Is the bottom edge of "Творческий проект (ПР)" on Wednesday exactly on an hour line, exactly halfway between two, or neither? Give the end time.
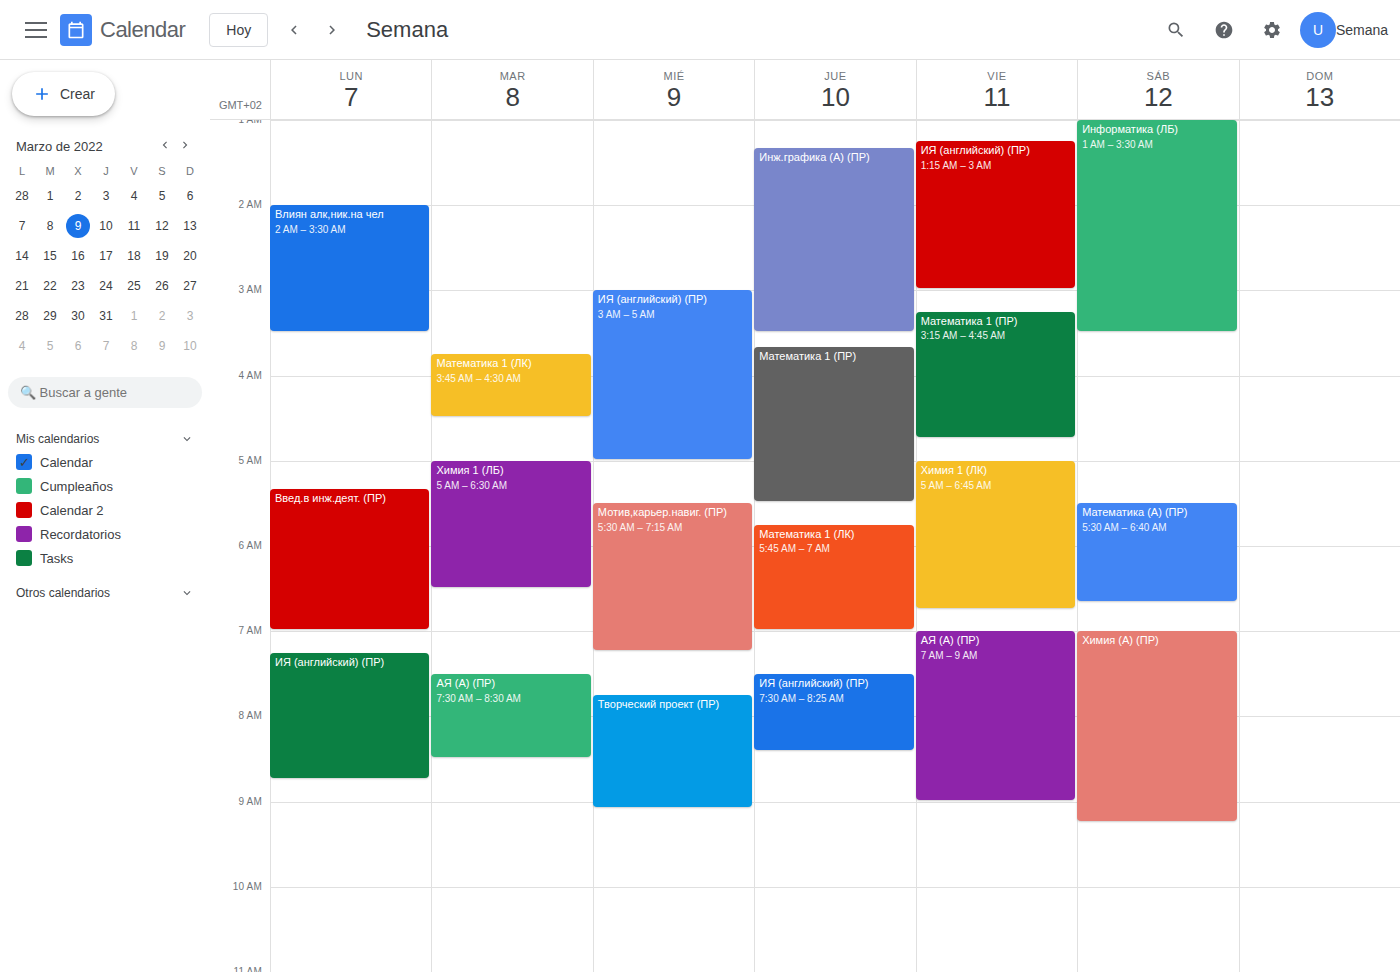
9:05 AM -- neither: 5 minutes below the 9 AM line and 55 minutes above the 10 AM line.